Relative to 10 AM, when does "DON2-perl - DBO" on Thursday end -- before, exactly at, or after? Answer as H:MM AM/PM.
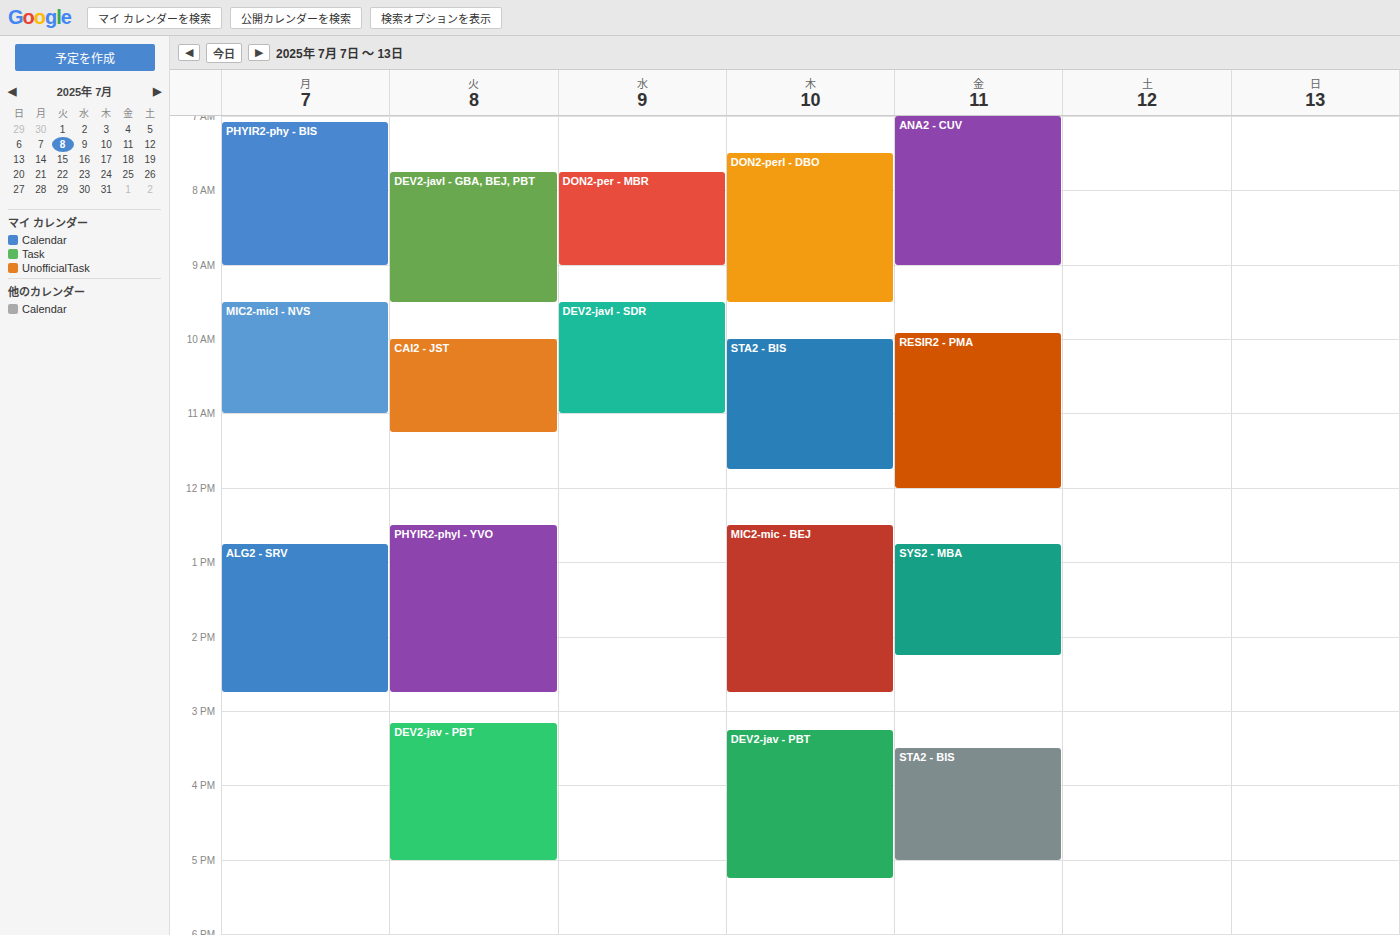
9:30 AM -- before 10 AM, 30 minutes above the 10 AM line.